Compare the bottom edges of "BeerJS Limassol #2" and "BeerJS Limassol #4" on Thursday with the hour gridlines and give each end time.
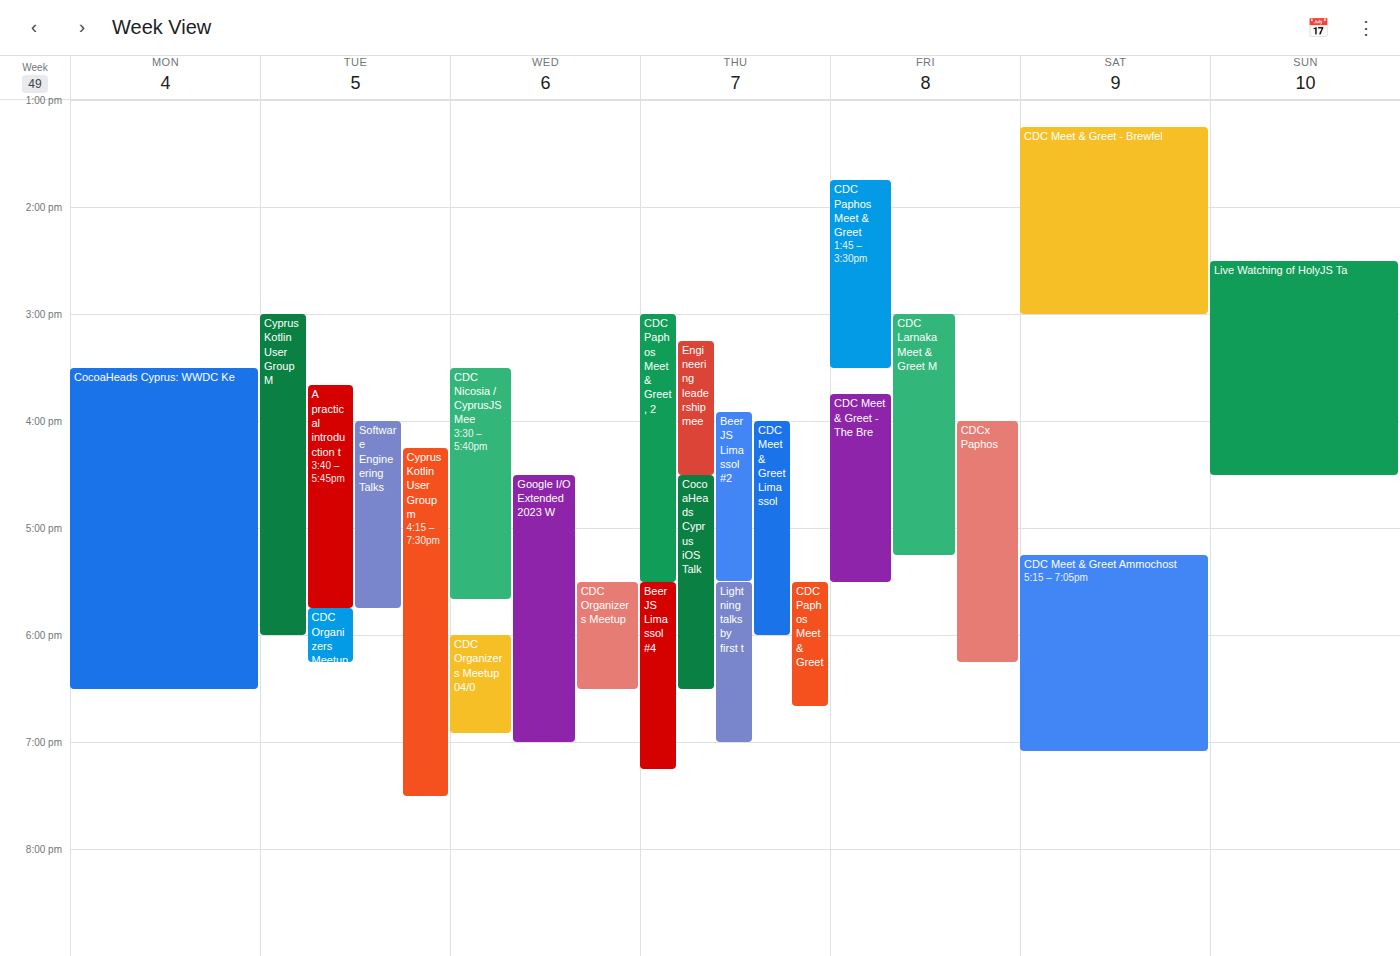
"BeerJS Limassol #2": 5:30 PM, halfway between the 5 PM and 6 PM lines. "BeerJS Limassol #4": 7:15 PM, neither: a quarter of the way from the 7 PM line to the 8 PM line.